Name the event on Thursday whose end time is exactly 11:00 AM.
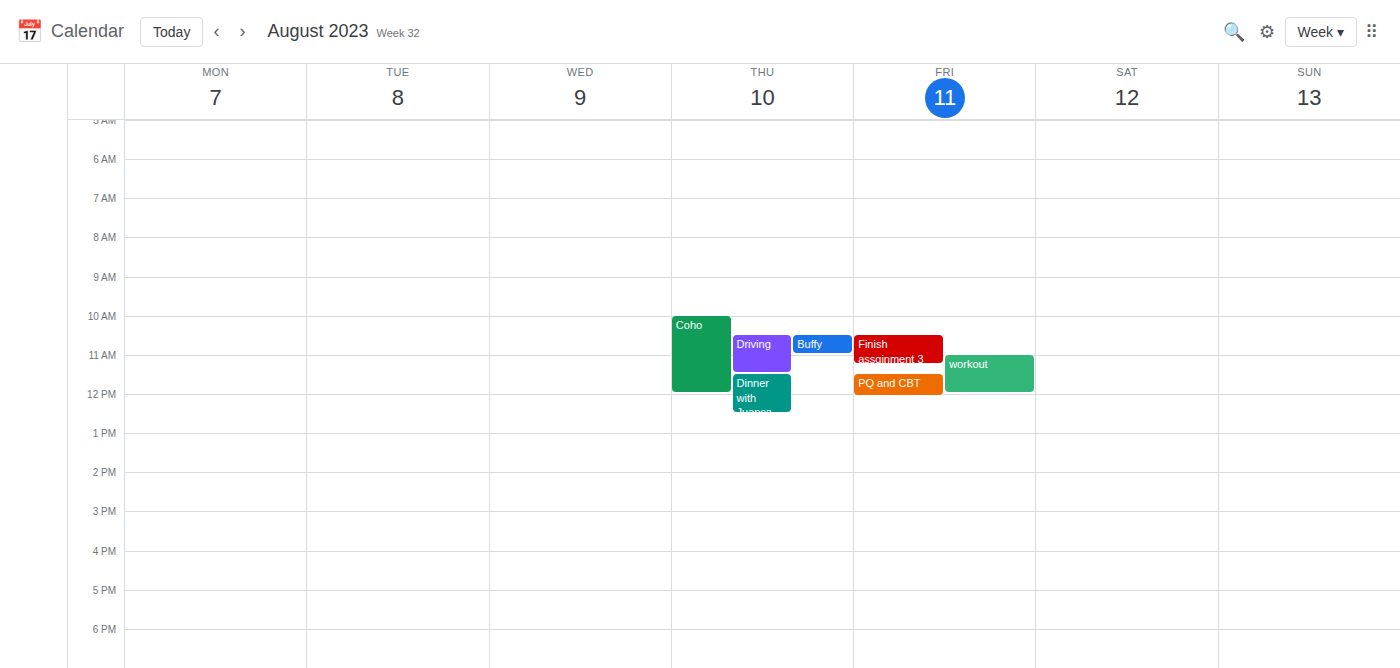
"Buffy"